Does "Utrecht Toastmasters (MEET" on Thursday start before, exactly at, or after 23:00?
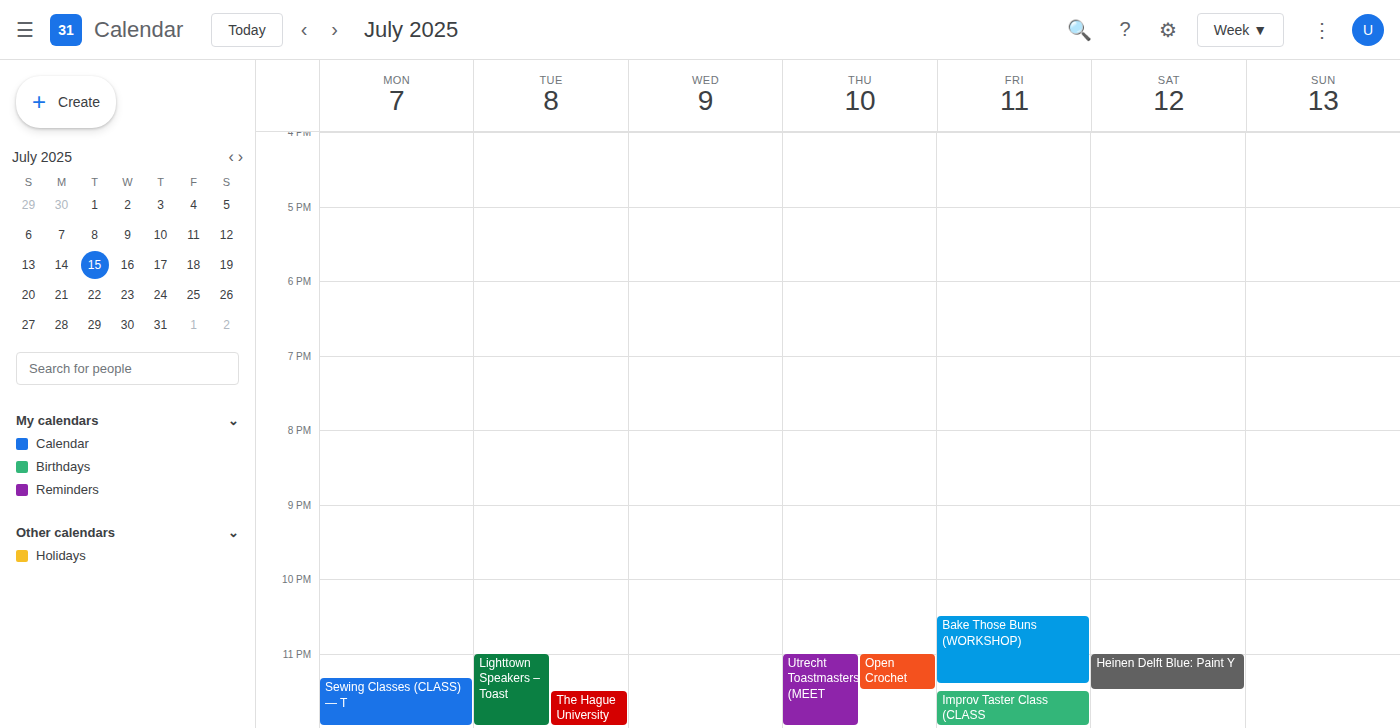
23:00 -- exactly at 23:00, on the 23:00 line.